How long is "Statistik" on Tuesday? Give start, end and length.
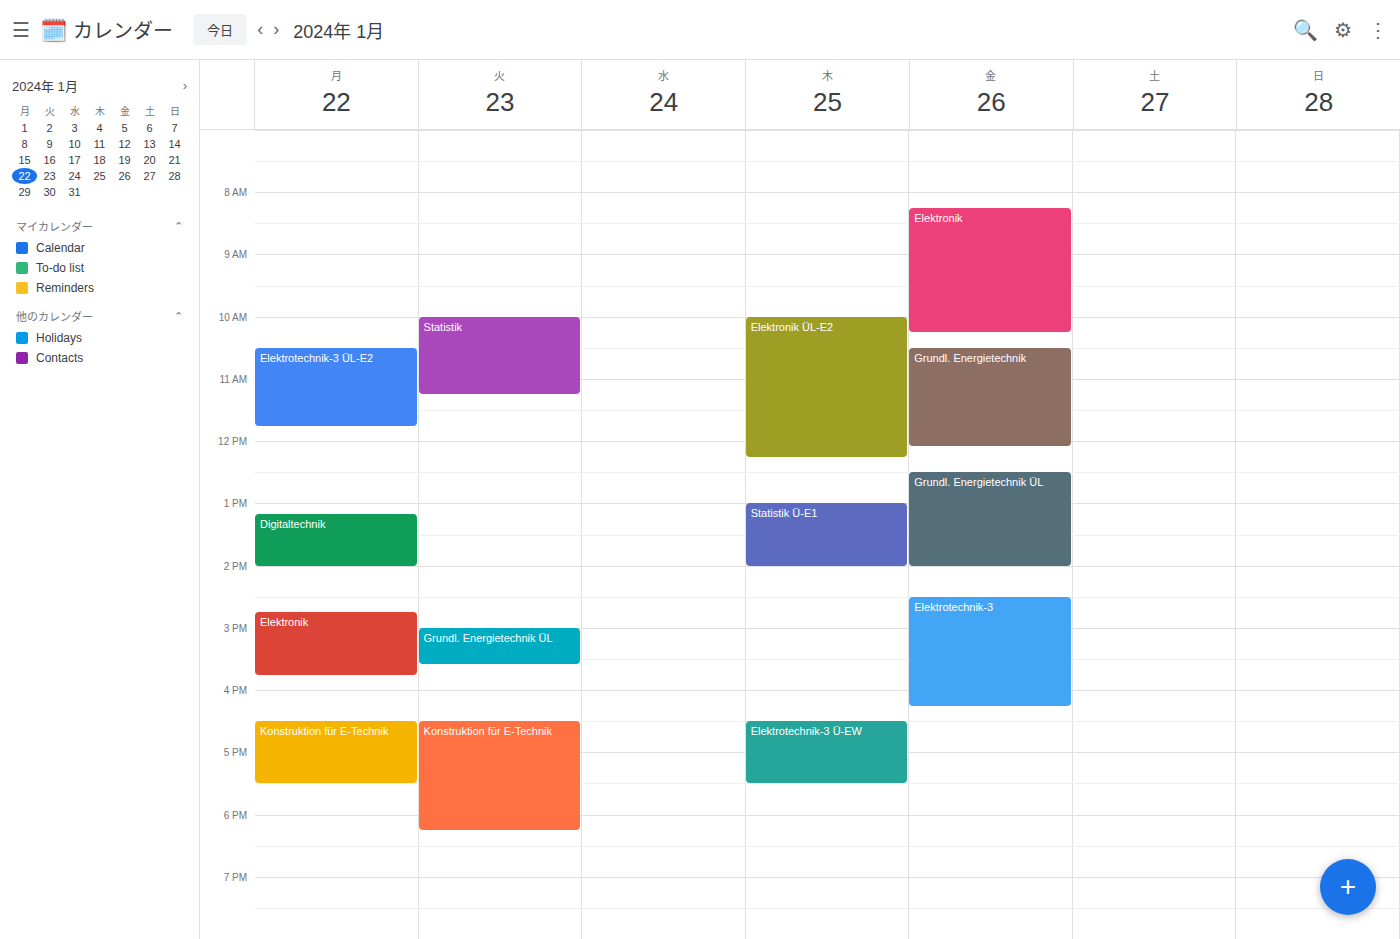
10:00 AM to 11:15 AM, 1 hour 15 minutes